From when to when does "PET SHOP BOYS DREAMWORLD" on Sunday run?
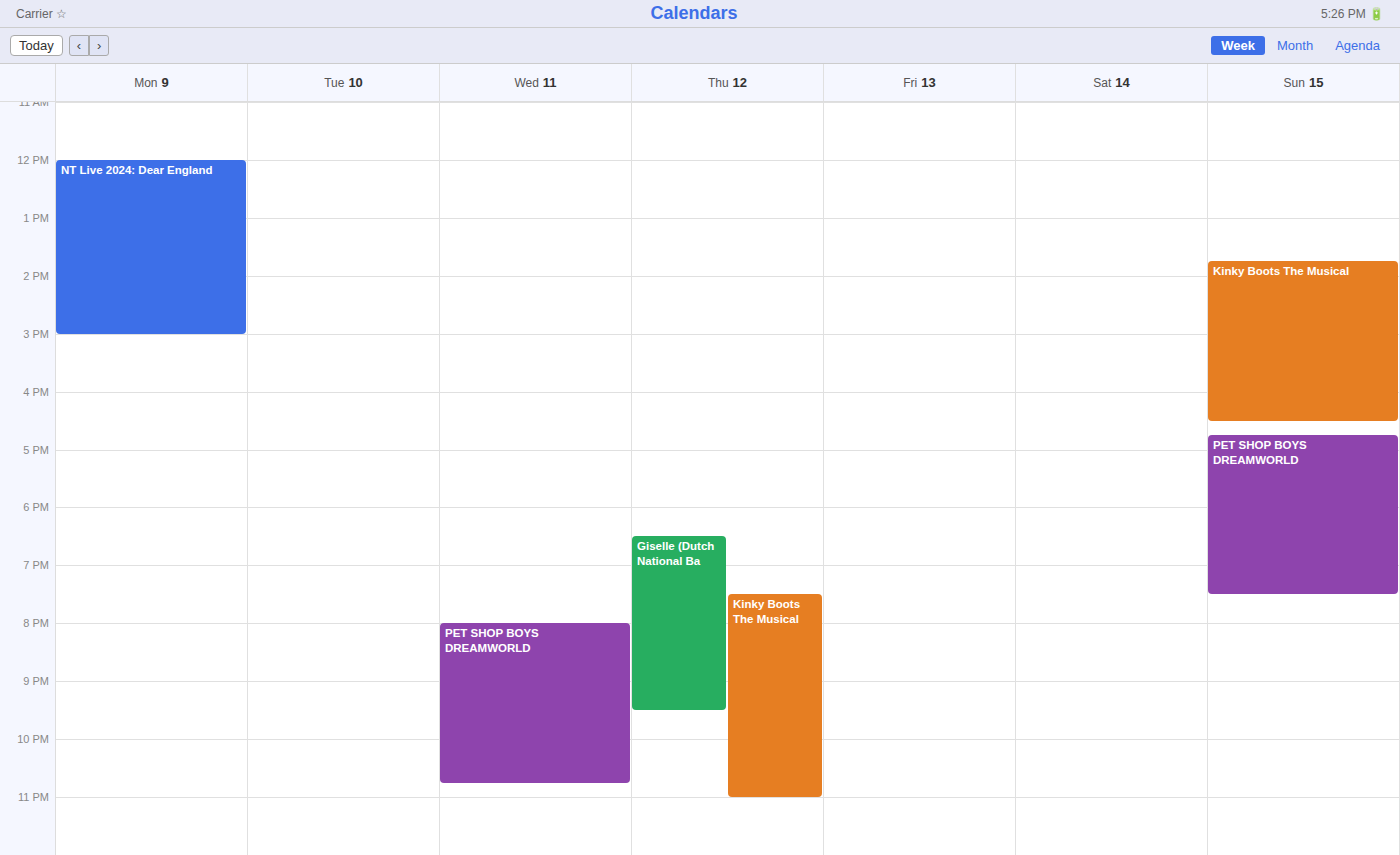
4:45 PM to 7:30 PM